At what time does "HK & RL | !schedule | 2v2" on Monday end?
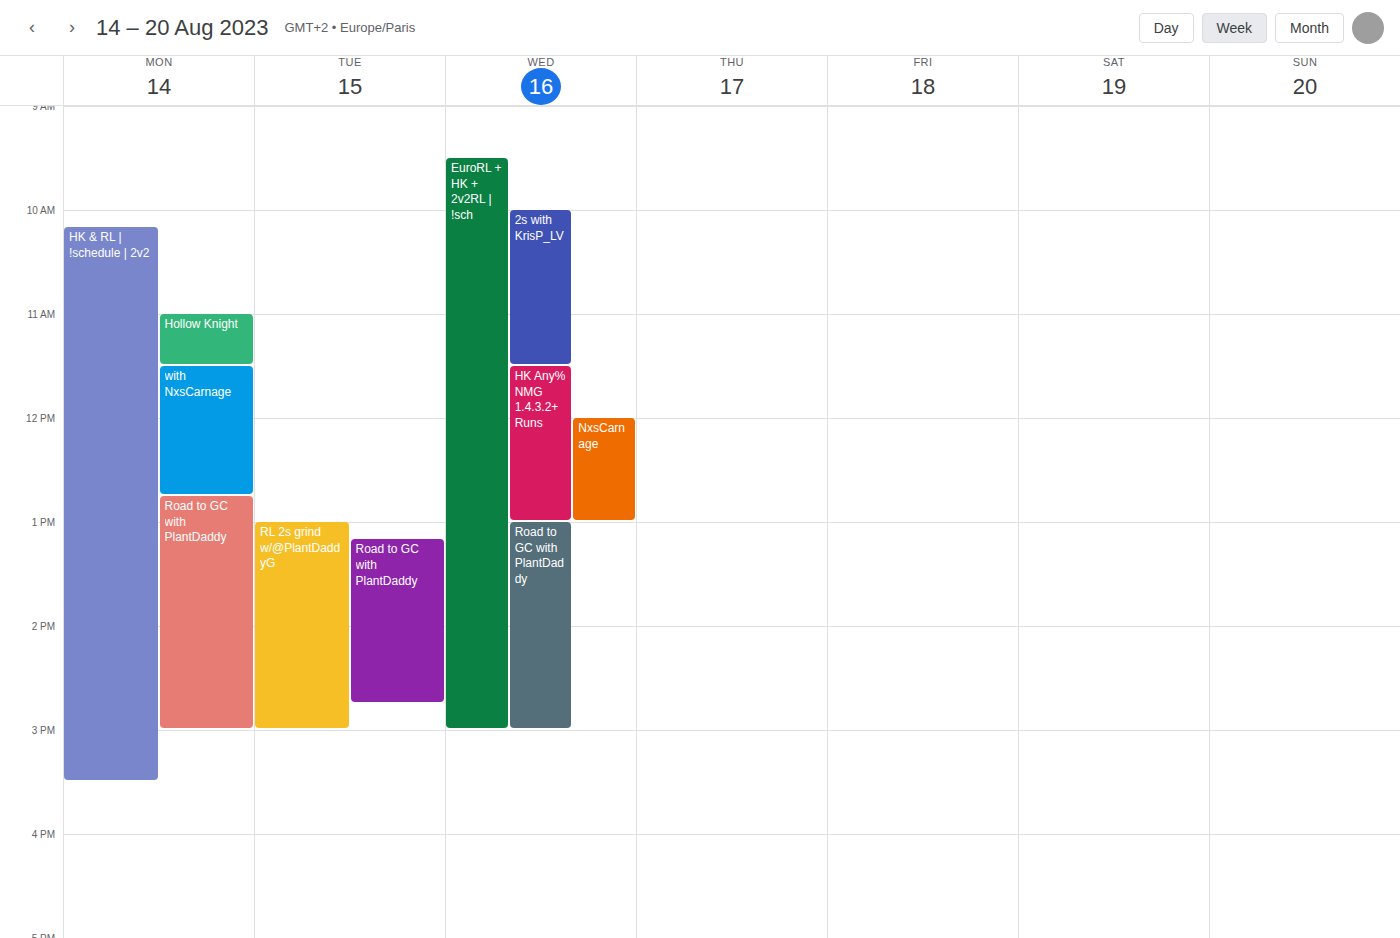
3:30 PM